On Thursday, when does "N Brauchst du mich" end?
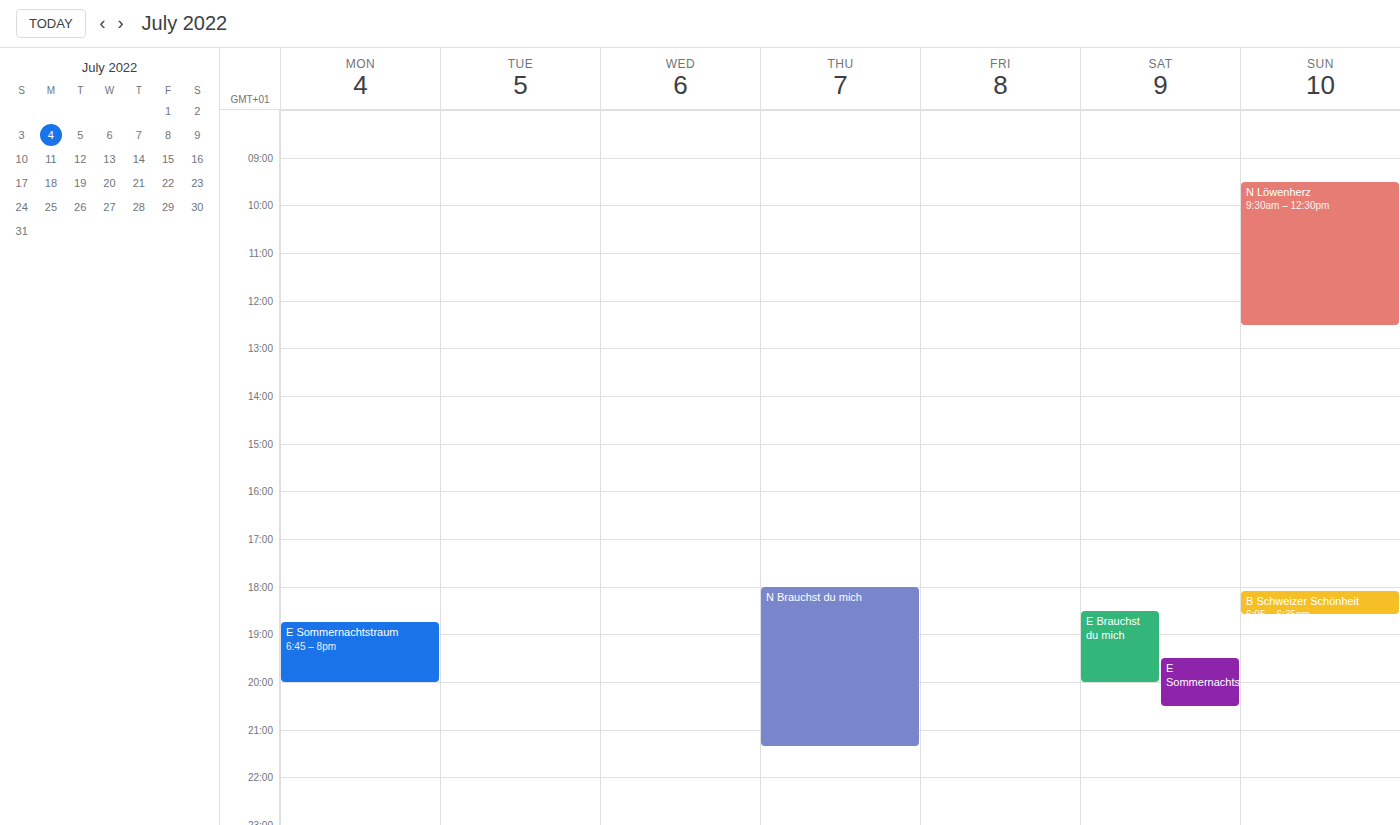
9:20 PM